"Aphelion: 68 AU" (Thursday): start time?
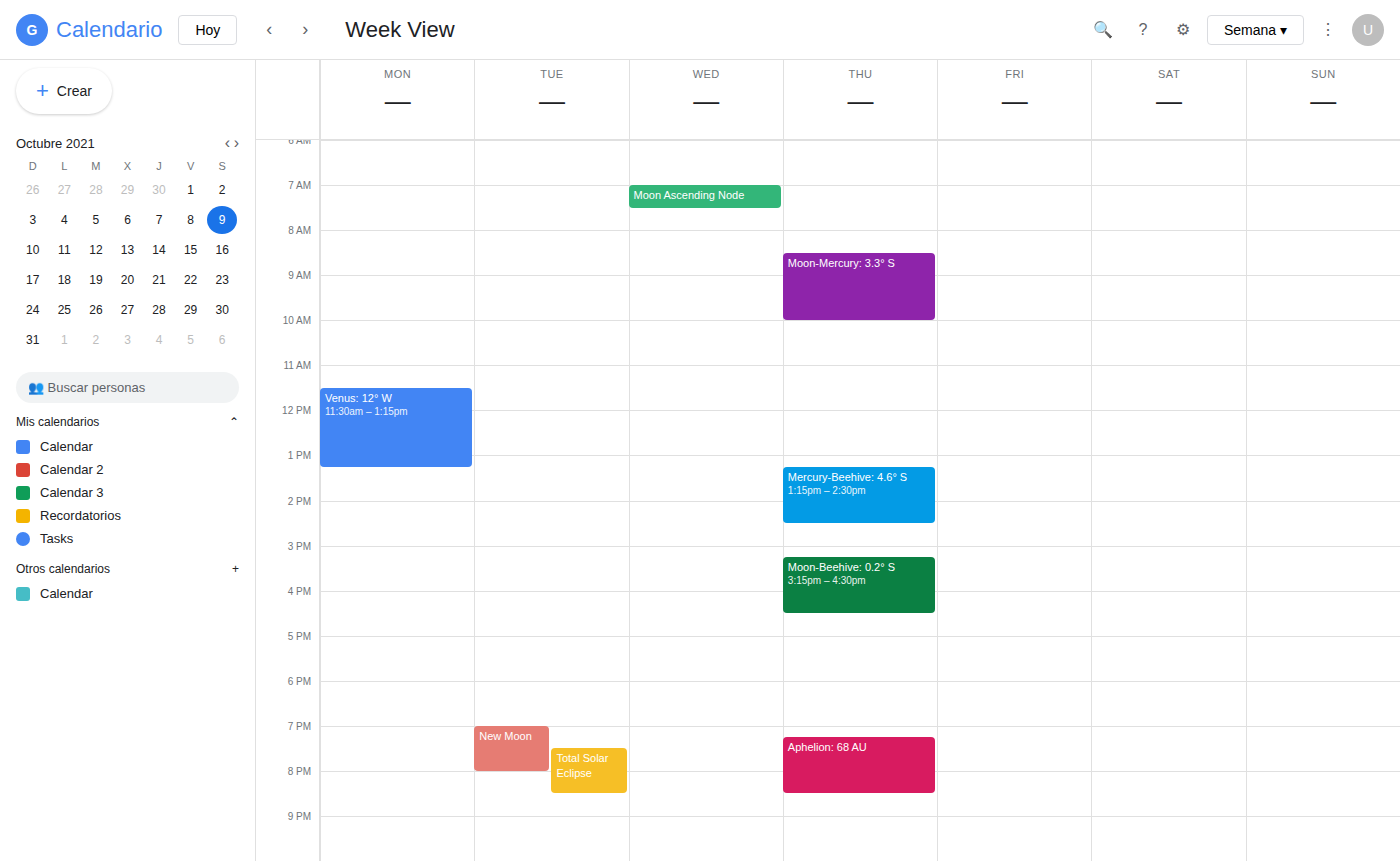
19:15